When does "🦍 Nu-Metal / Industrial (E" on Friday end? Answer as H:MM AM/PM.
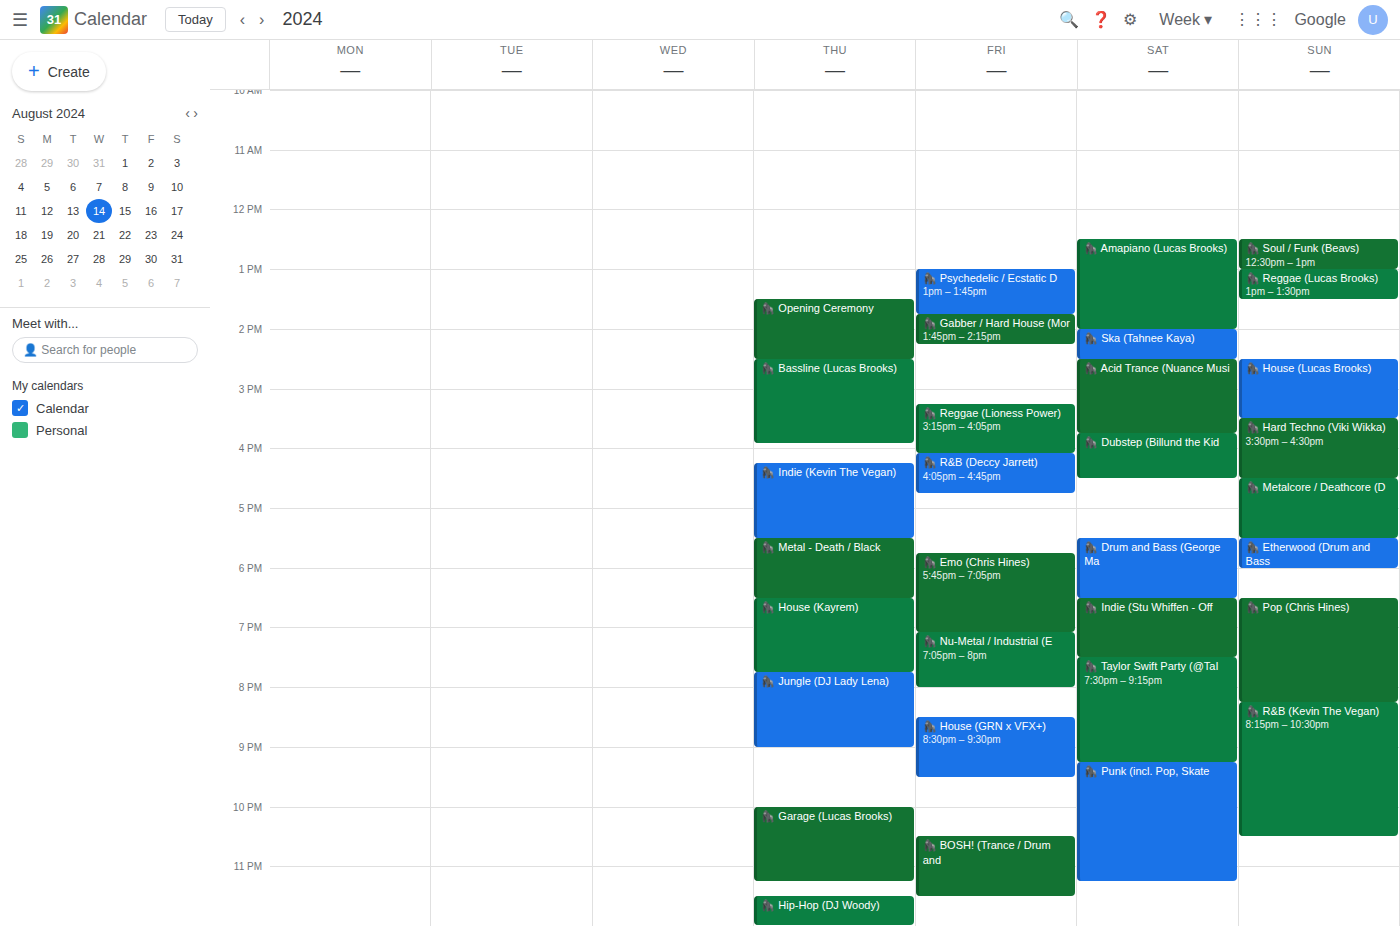
8:00 PM